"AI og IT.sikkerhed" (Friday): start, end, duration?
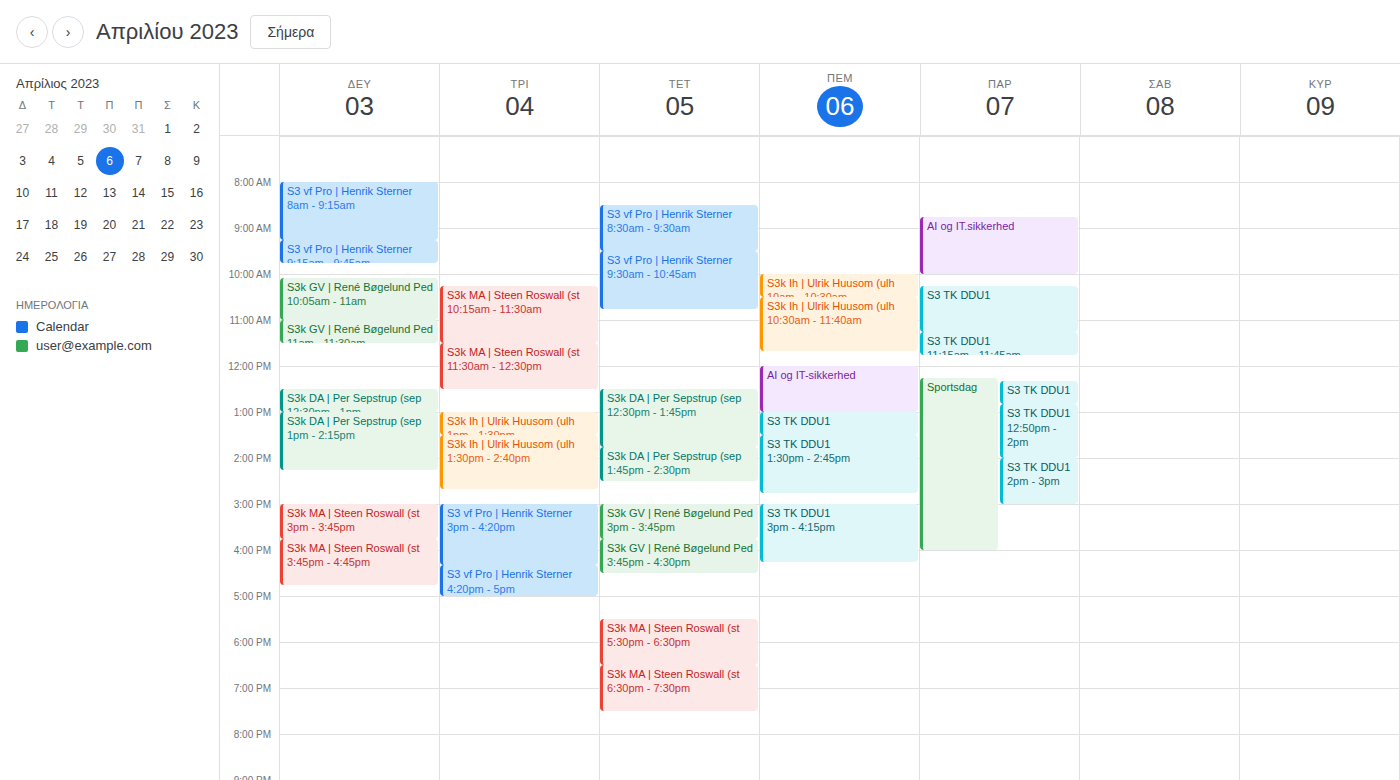
08:45 to 10:00, 1 hour 15 minutes